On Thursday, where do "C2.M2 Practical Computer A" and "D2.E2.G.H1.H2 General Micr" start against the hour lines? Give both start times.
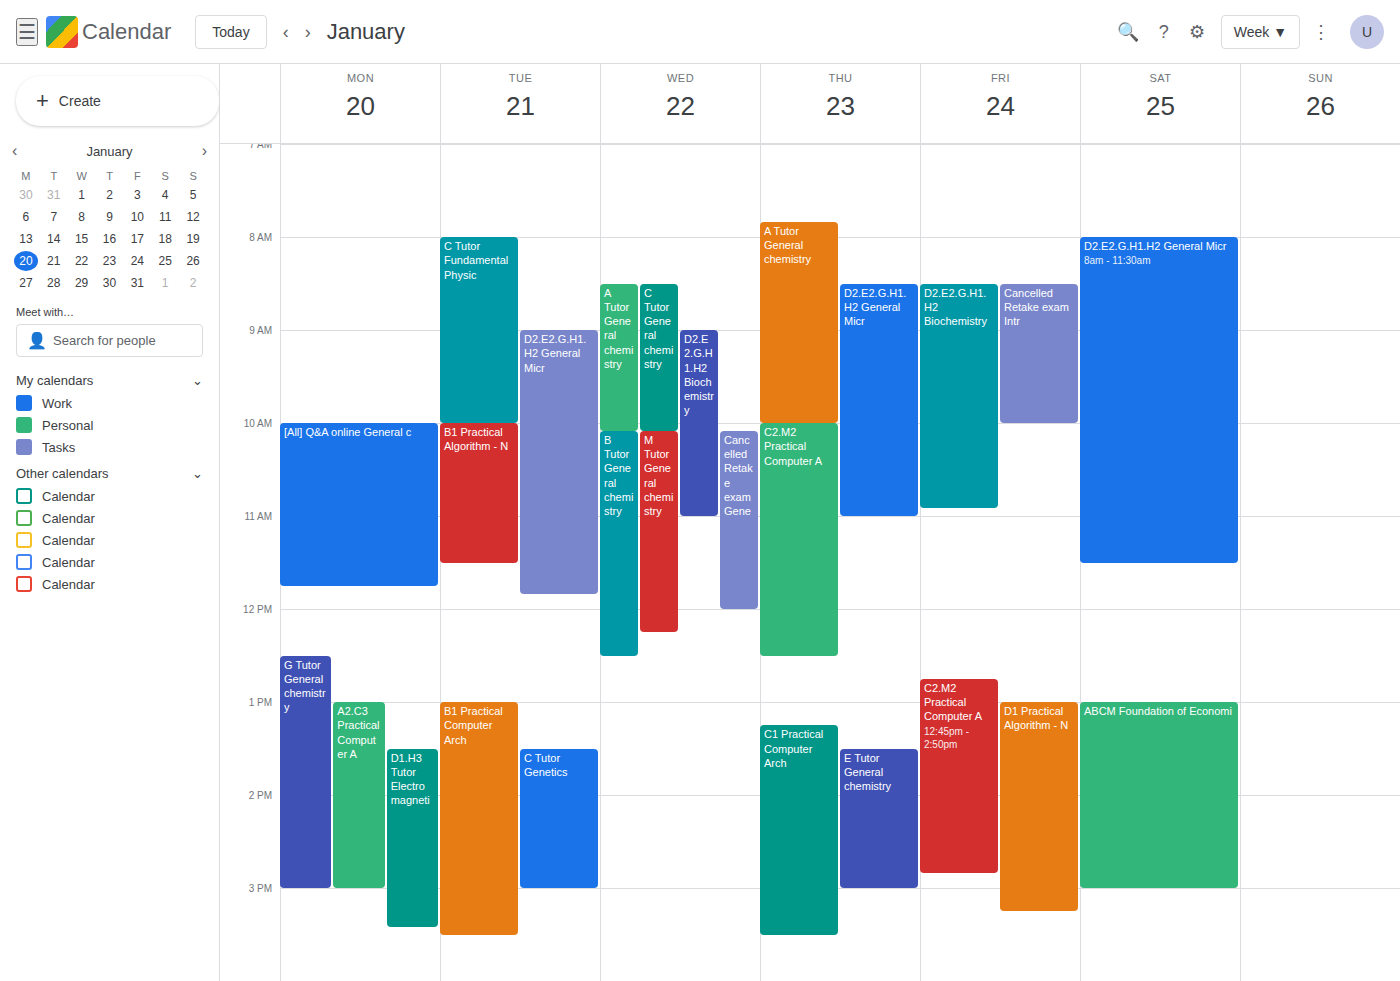
"C2.M2 Practical Computer A": 10:00 AM, exactly on the 10 AM line. "D2.E2.G.H1.H2 General Micr": 8:30 AM, halfway between the 8 AM and 9 AM lines.